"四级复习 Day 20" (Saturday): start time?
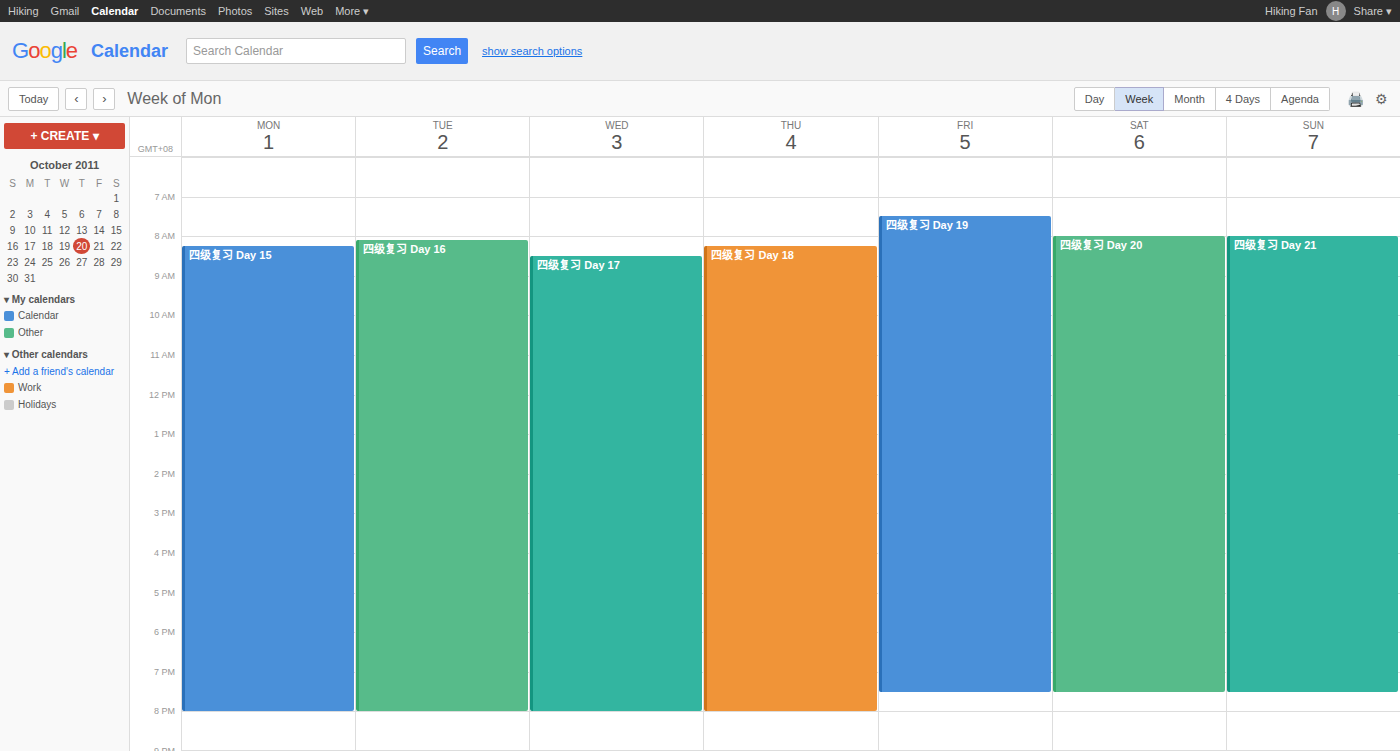
8:00 AM